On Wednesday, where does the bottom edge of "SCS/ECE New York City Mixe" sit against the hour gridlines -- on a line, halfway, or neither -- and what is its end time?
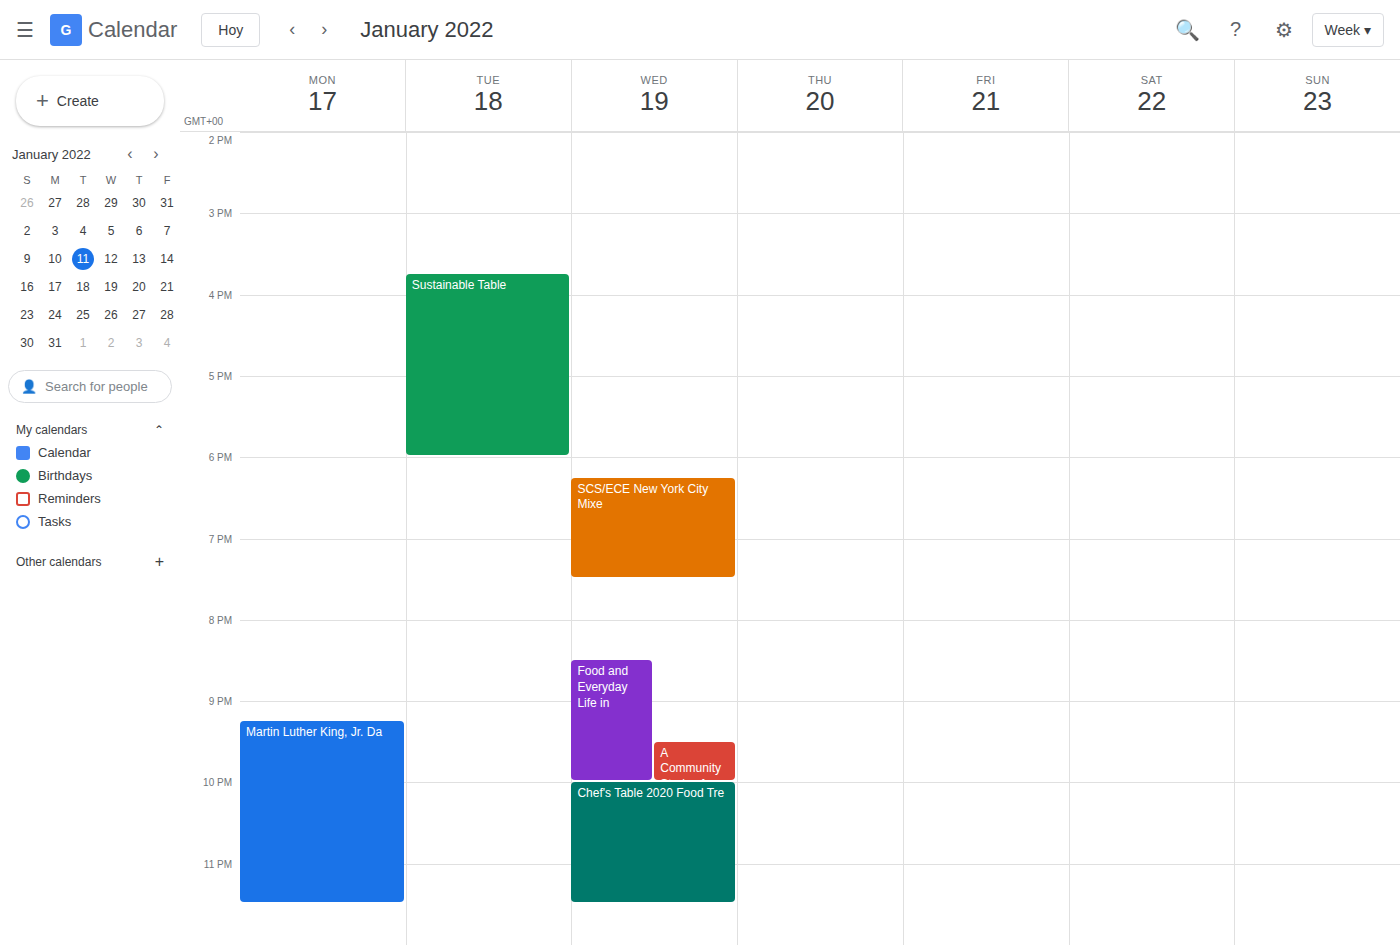
7:30 PM -- halfway between the 7 PM and 8 PM lines.